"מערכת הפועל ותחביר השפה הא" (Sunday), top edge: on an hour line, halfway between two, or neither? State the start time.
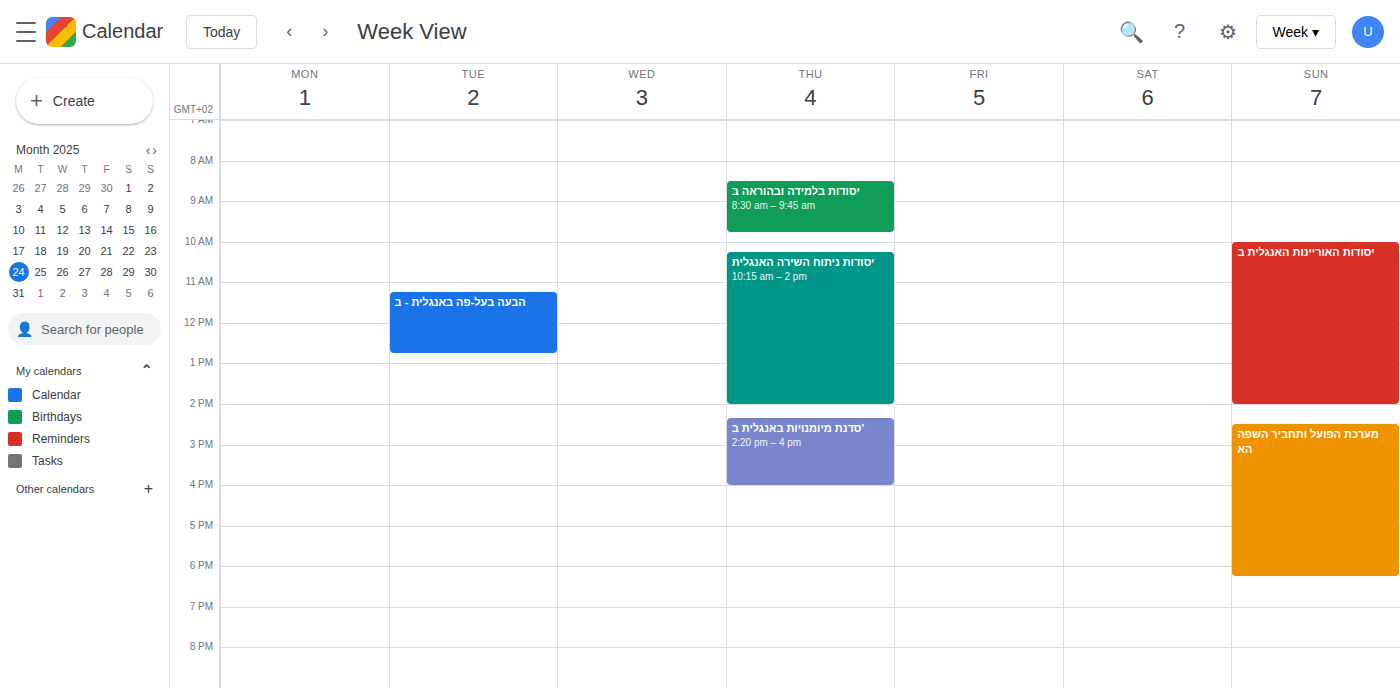
2:30 PM -- halfway between the 2 PM and 3 PM lines.